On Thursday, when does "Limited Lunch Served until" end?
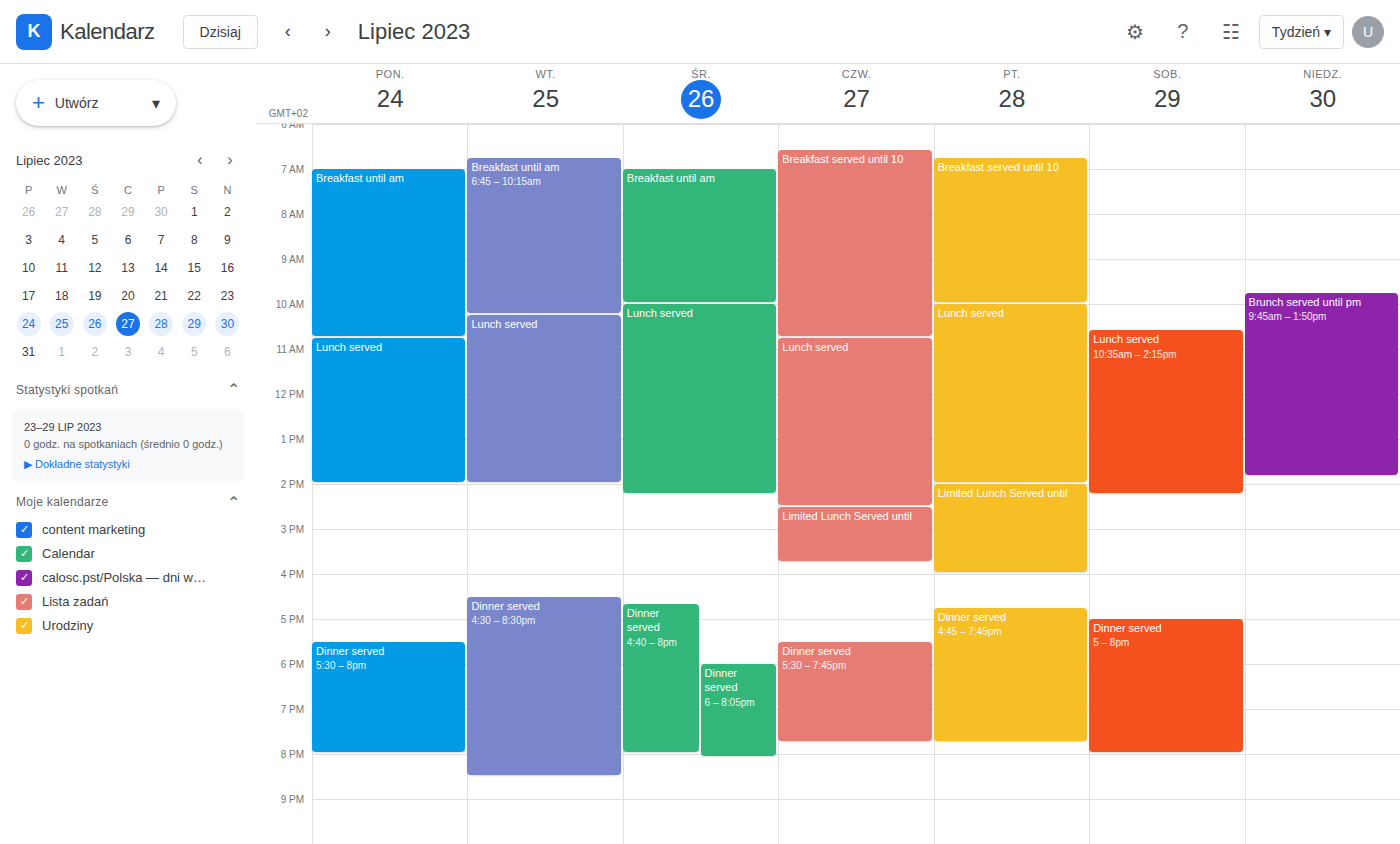
3:45 PM